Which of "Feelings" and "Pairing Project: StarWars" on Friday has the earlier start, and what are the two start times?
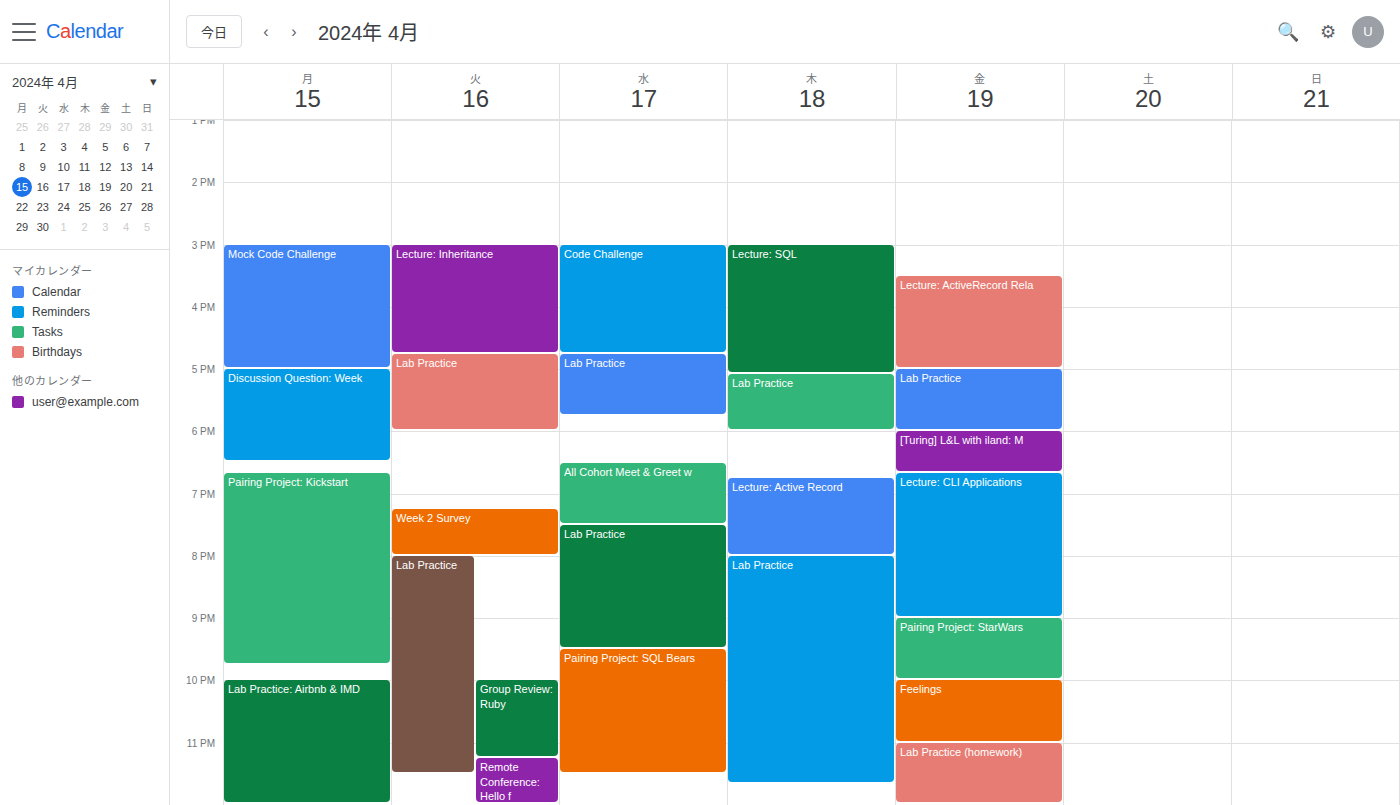
"Pairing Project: StarWars" 9:00 PM; "Feelings" 10:00 PM.